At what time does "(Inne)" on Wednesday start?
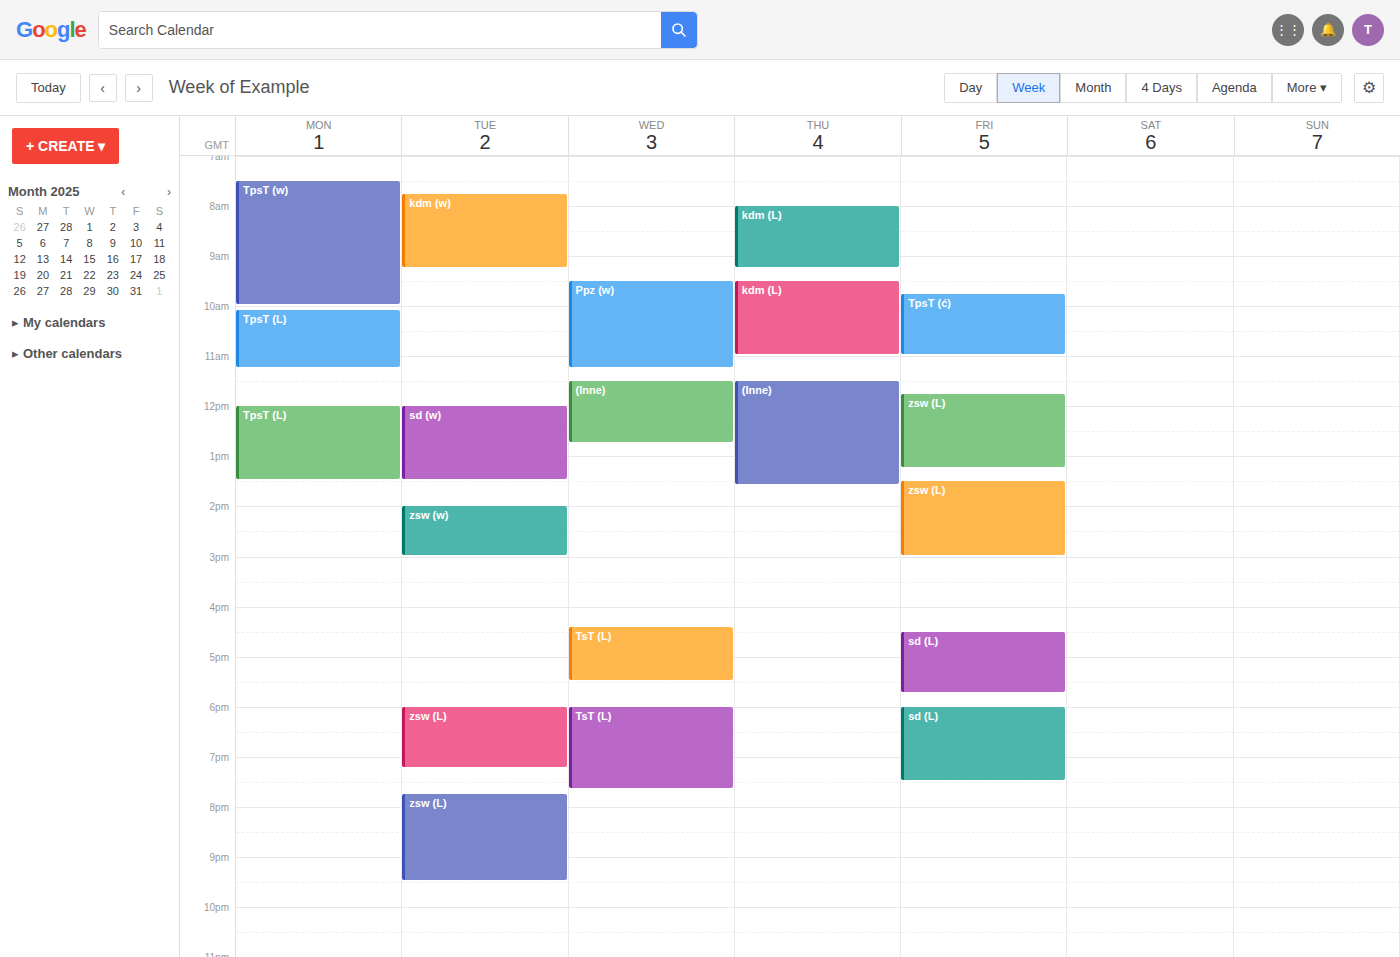
11:30 AM